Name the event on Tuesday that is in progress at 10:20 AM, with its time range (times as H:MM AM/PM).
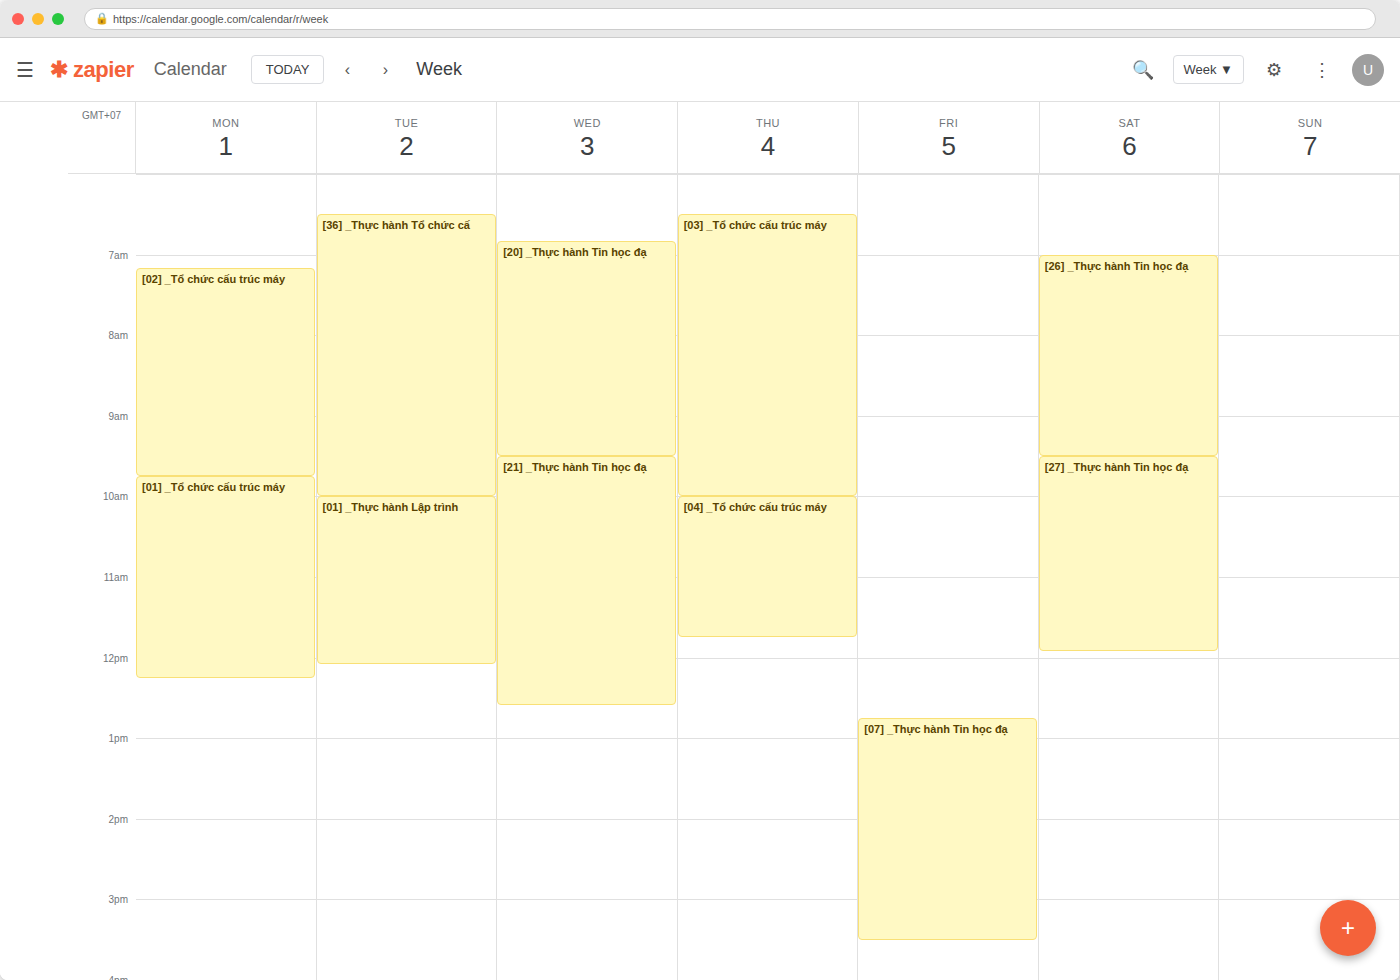
"[01] _Thực hành Lập trình", 10:00 AM to 12:05 PM